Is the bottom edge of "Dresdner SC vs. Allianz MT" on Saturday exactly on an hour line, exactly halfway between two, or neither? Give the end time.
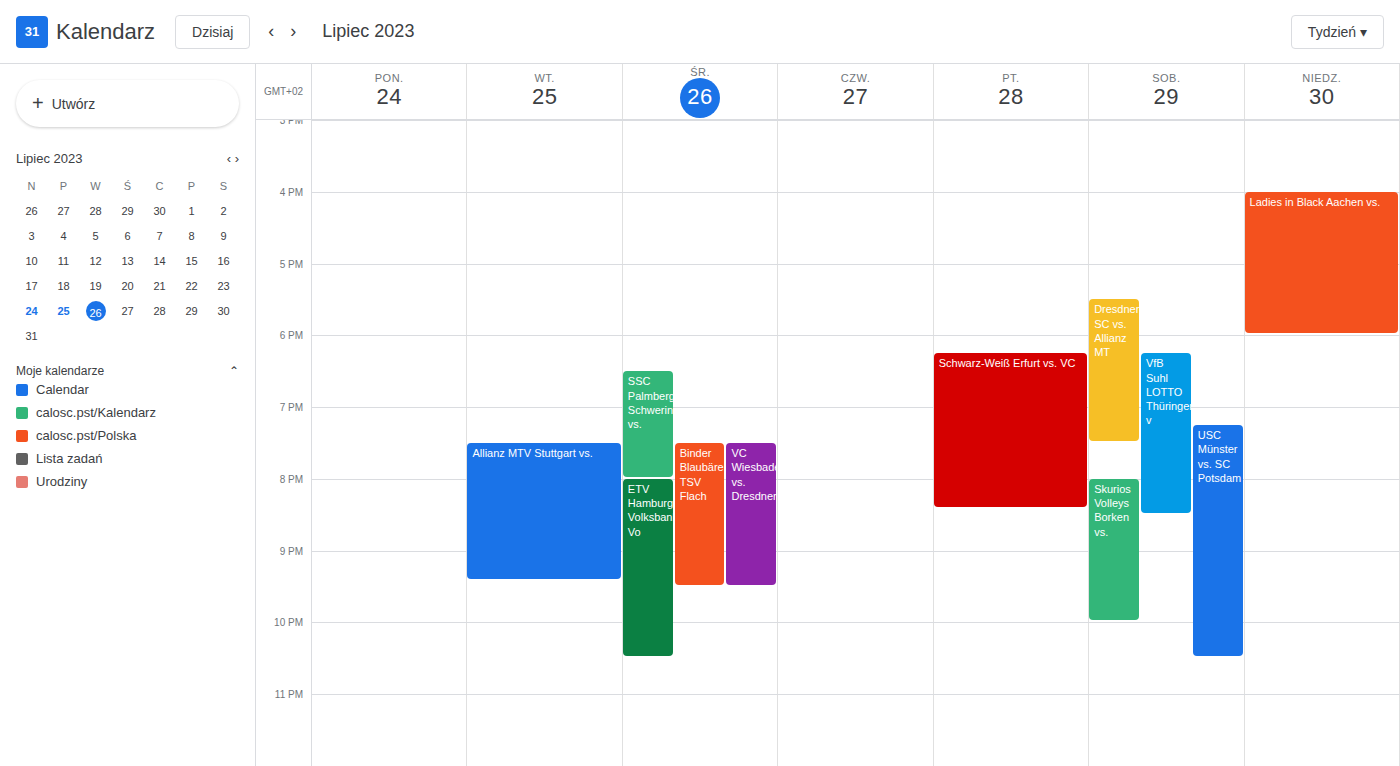
7:30 PM -- halfway between the 7 PM and 8 PM lines.